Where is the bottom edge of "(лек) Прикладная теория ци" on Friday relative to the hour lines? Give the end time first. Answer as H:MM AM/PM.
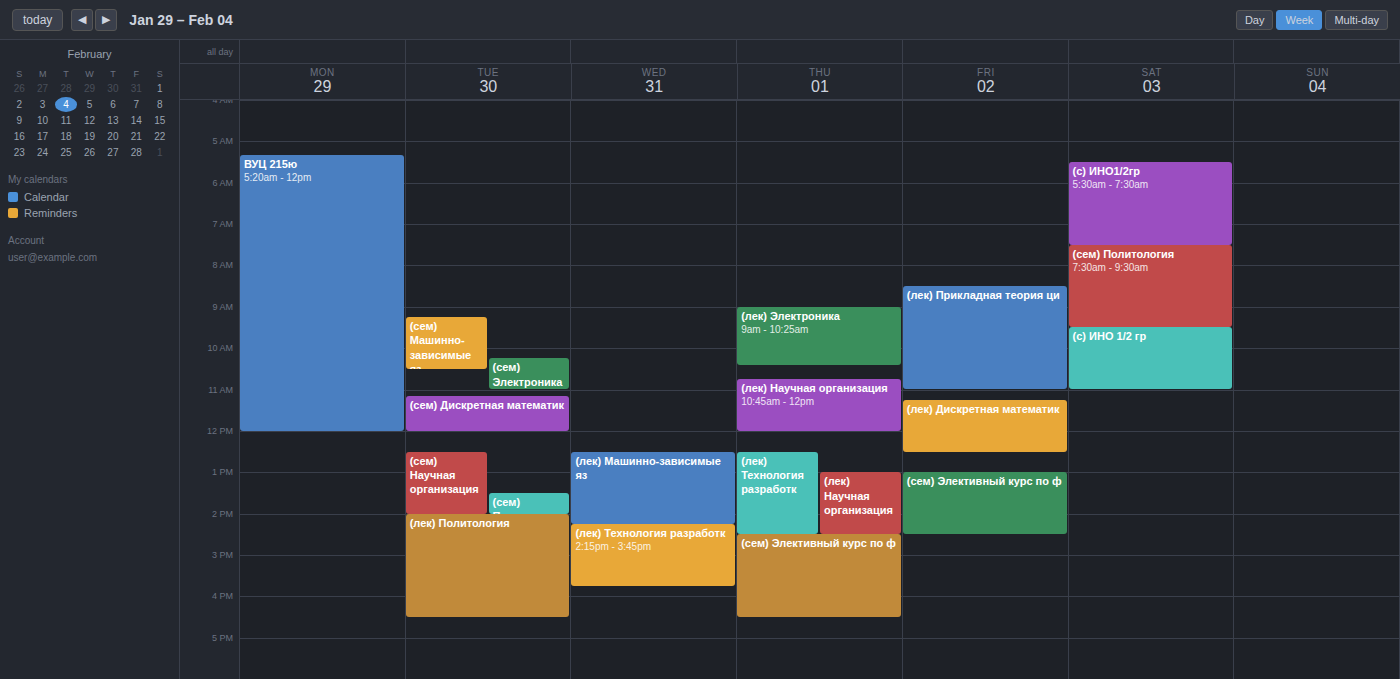
11:00 AM -- exactly on the 11 AM line.